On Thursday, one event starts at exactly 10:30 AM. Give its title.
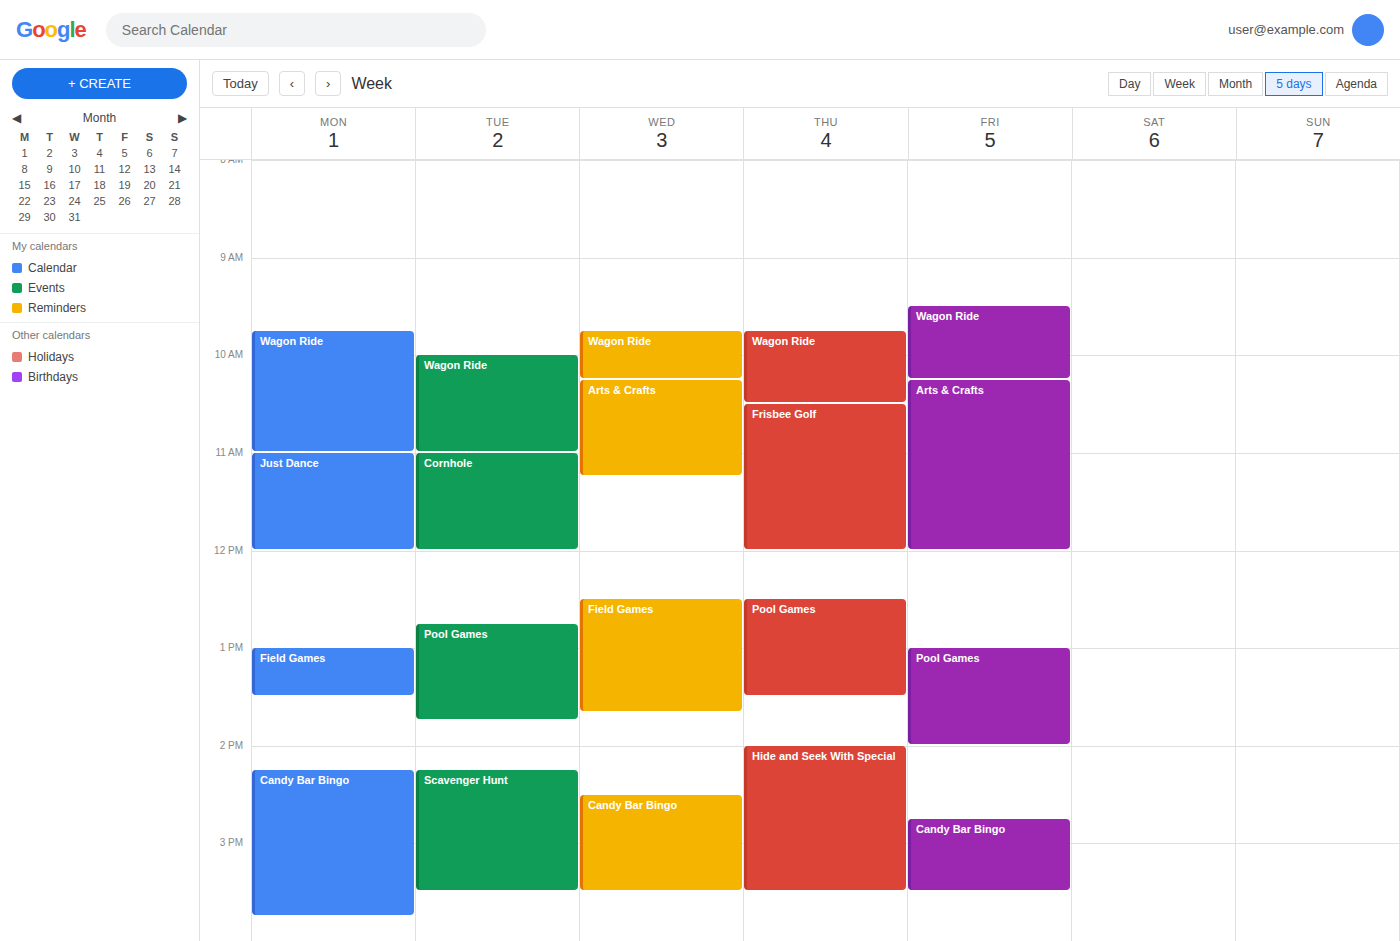
"Frisbee Golf"